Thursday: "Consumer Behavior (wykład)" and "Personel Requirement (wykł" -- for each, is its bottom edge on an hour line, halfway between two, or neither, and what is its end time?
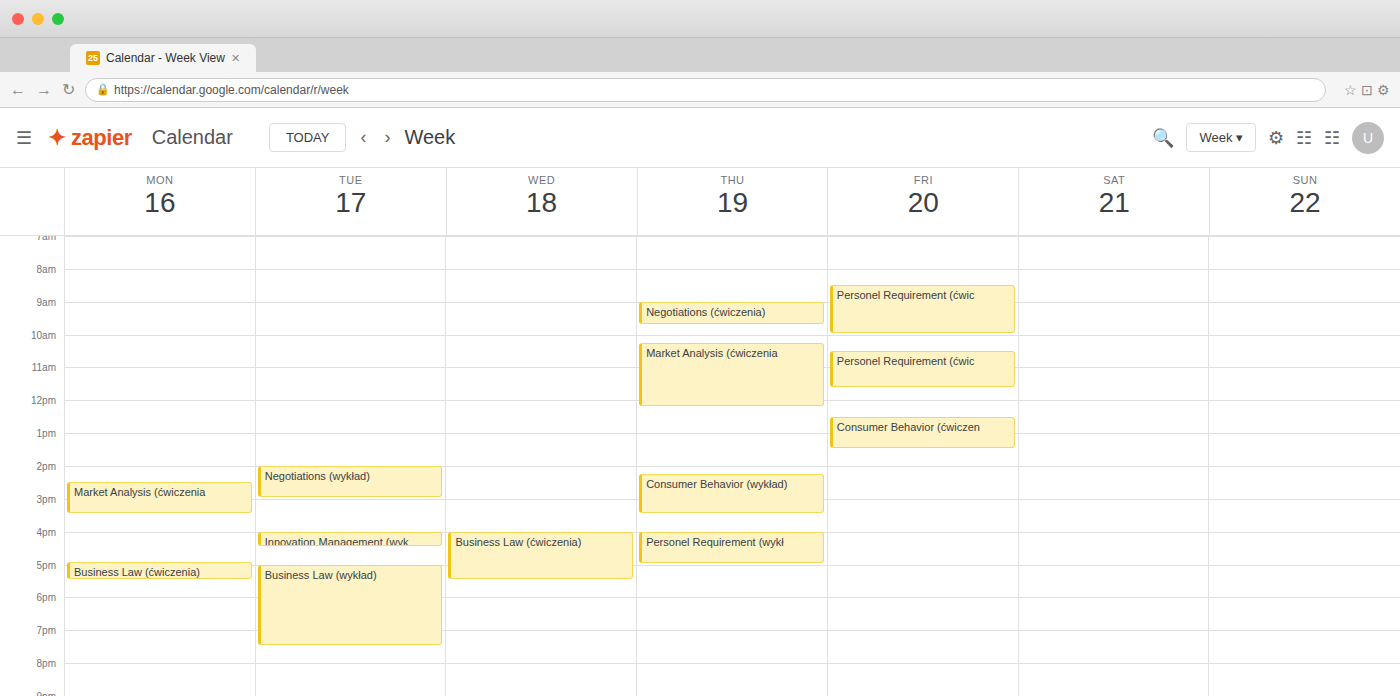
"Consumer Behavior (wykład)": 15:30, halfway between the 15:00 and 16:00 lines. "Personel Requirement (wykł": 17:00, exactly on the 17:00 line.